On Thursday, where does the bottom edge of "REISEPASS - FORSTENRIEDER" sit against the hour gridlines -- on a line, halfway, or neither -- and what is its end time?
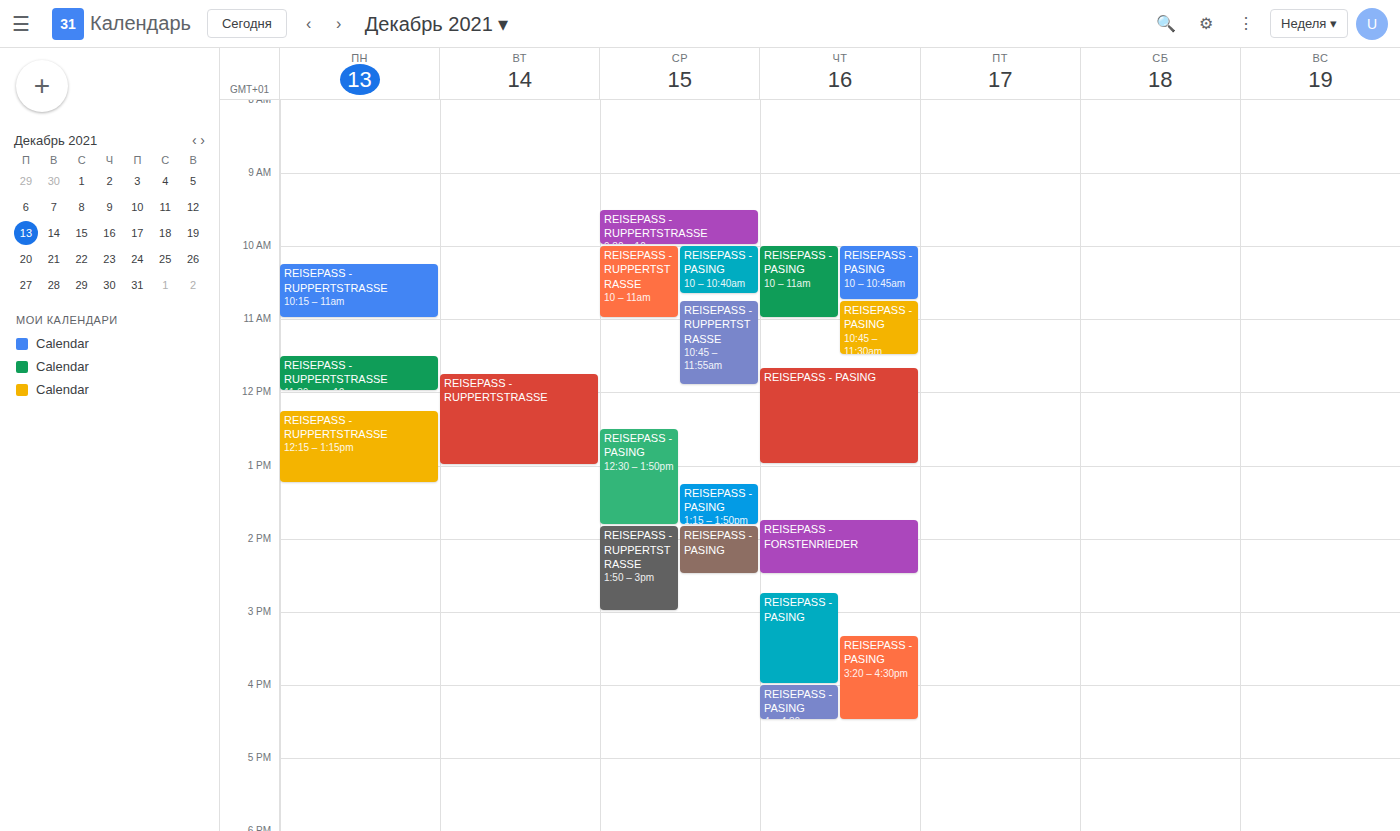
2:30 PM -- halfway between the 2 PM and 3 PM lines.